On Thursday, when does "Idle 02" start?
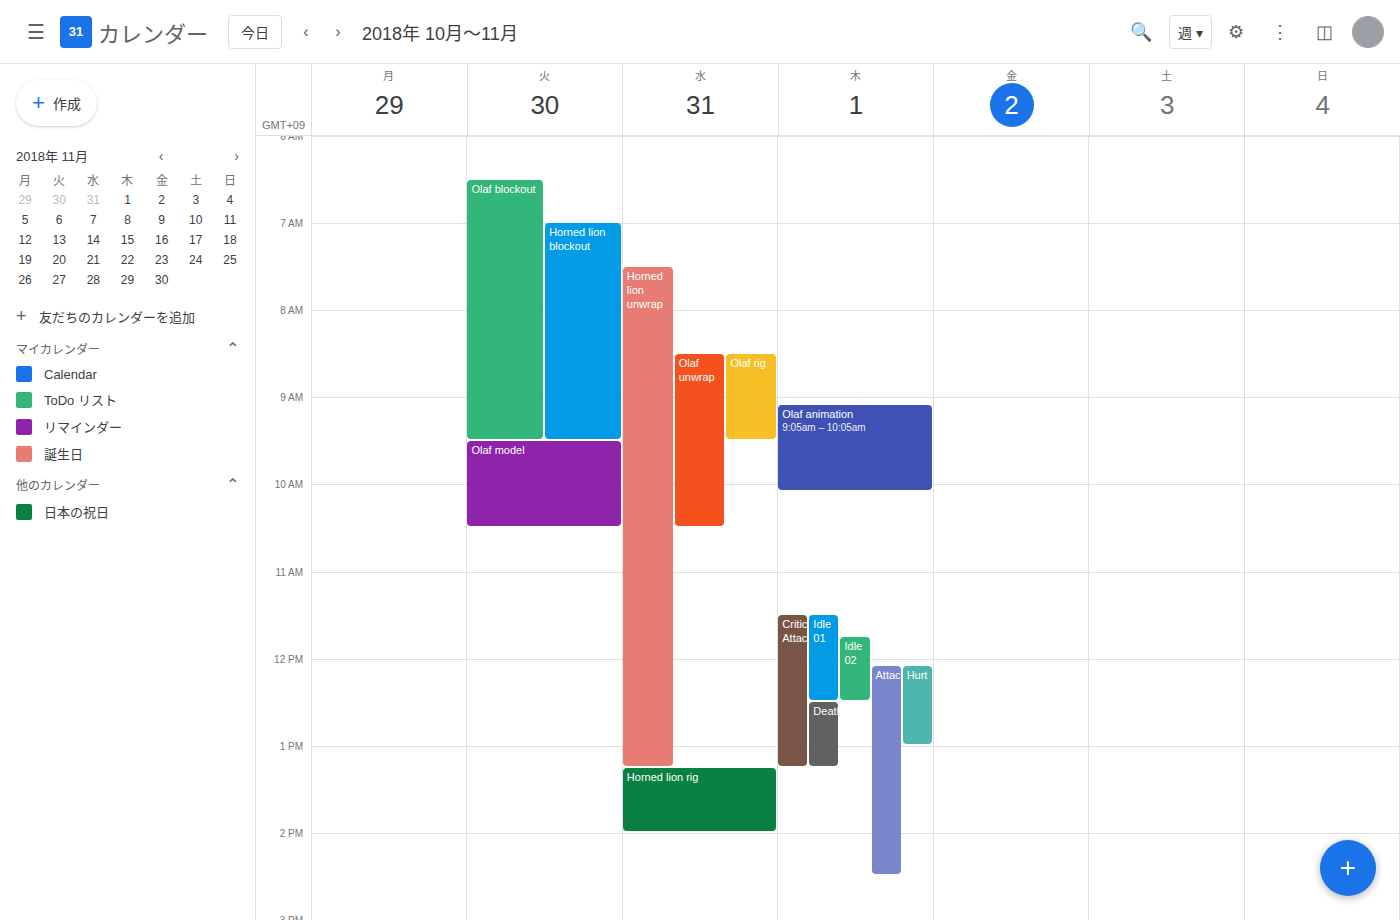
11:45